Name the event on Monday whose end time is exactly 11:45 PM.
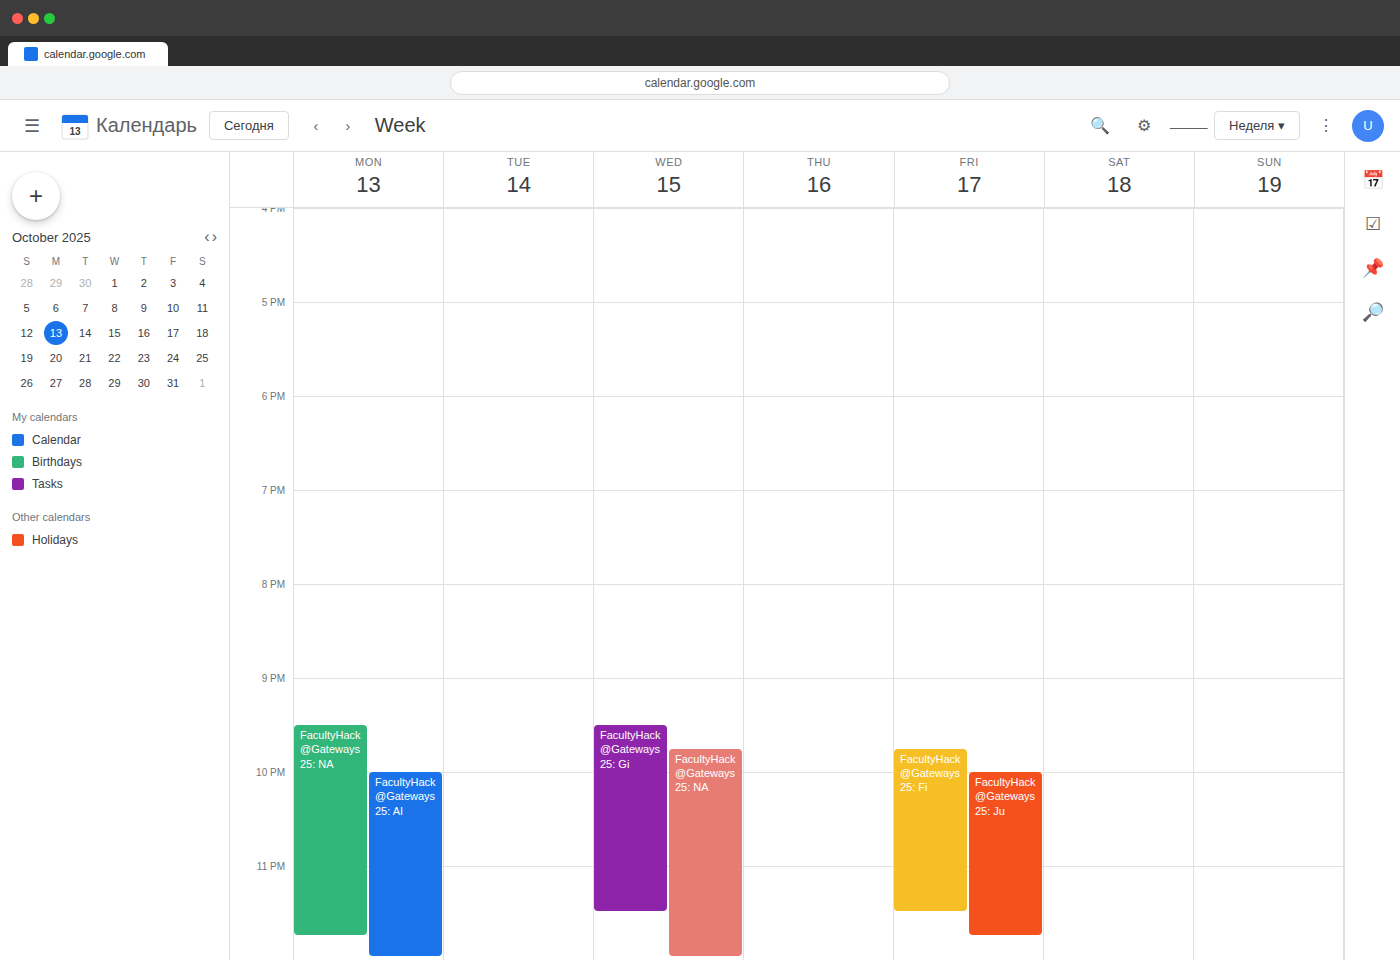
"FacultyHack@Gateways25: NA"